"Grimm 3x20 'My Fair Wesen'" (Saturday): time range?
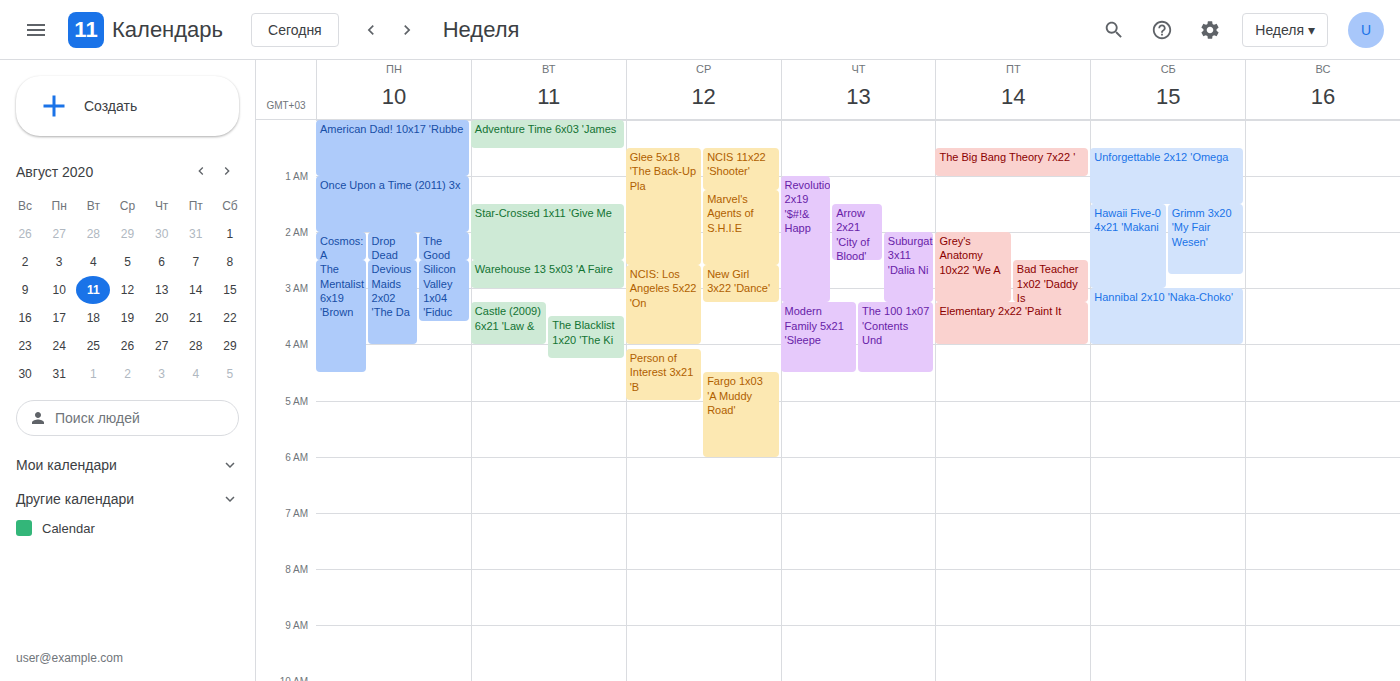
1:30 AM to 2:45 AM